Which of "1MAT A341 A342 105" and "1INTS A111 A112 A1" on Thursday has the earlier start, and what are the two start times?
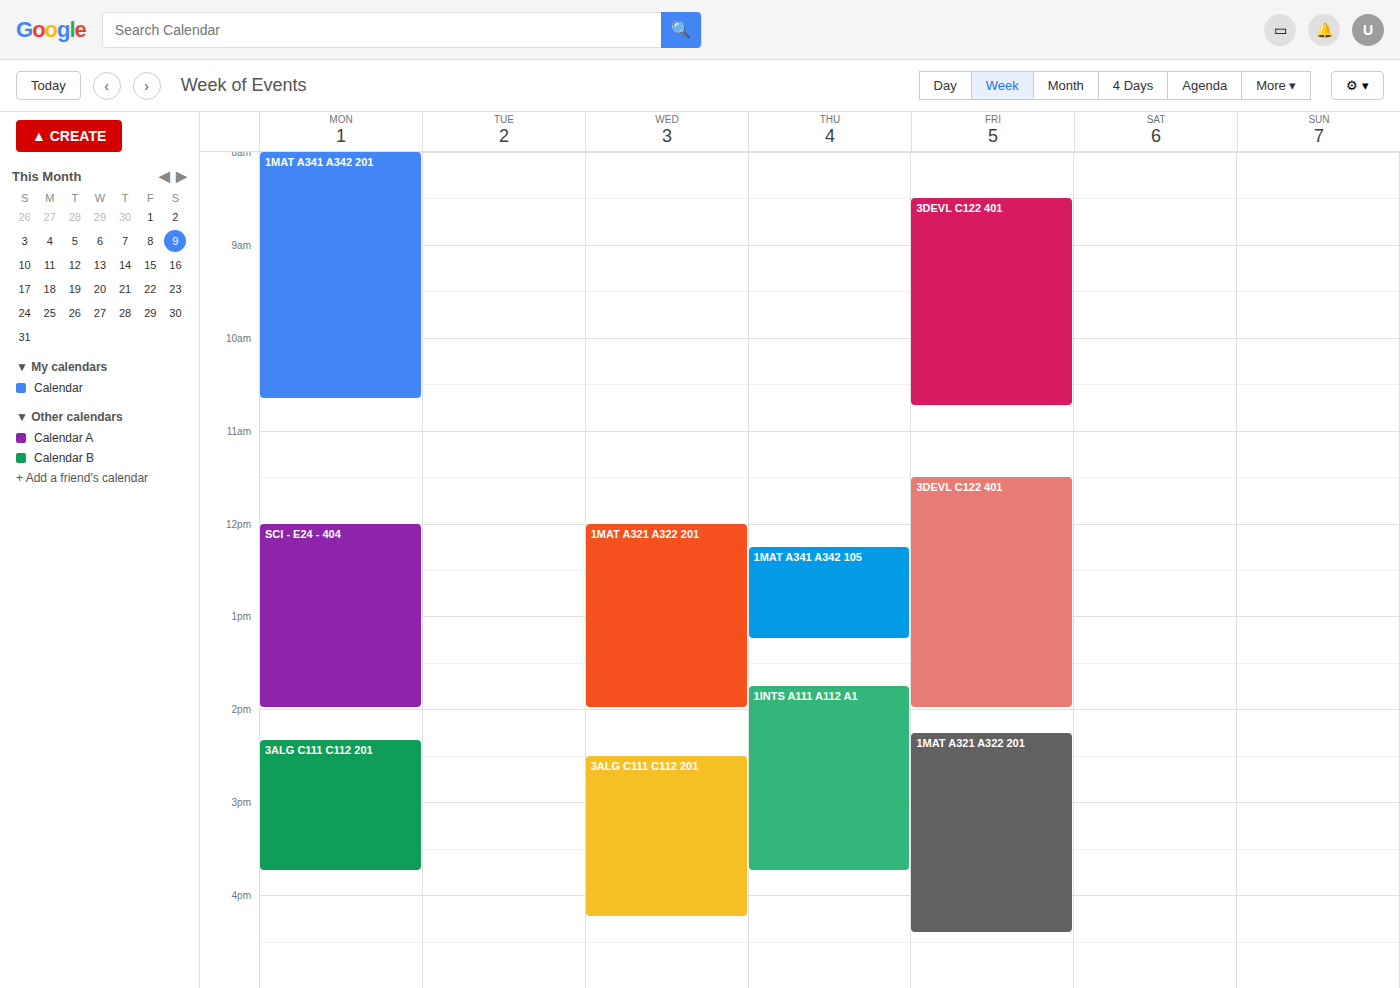
"1MAT A341 A342 105" 12:15 PM; "1INTS A111 A112 A1" 1:45 PM.